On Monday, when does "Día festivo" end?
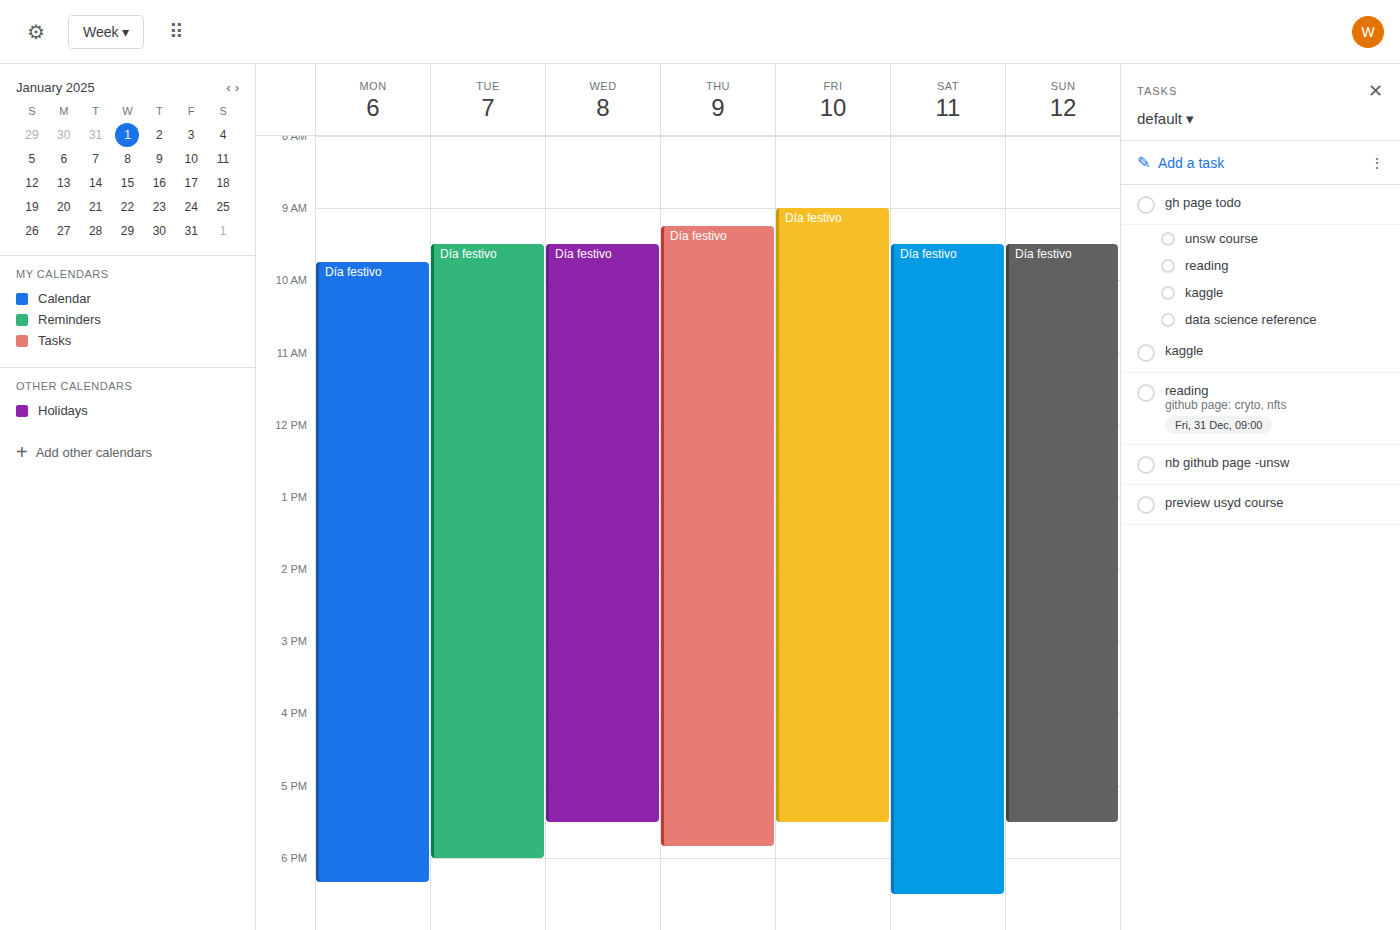
6:20 PM